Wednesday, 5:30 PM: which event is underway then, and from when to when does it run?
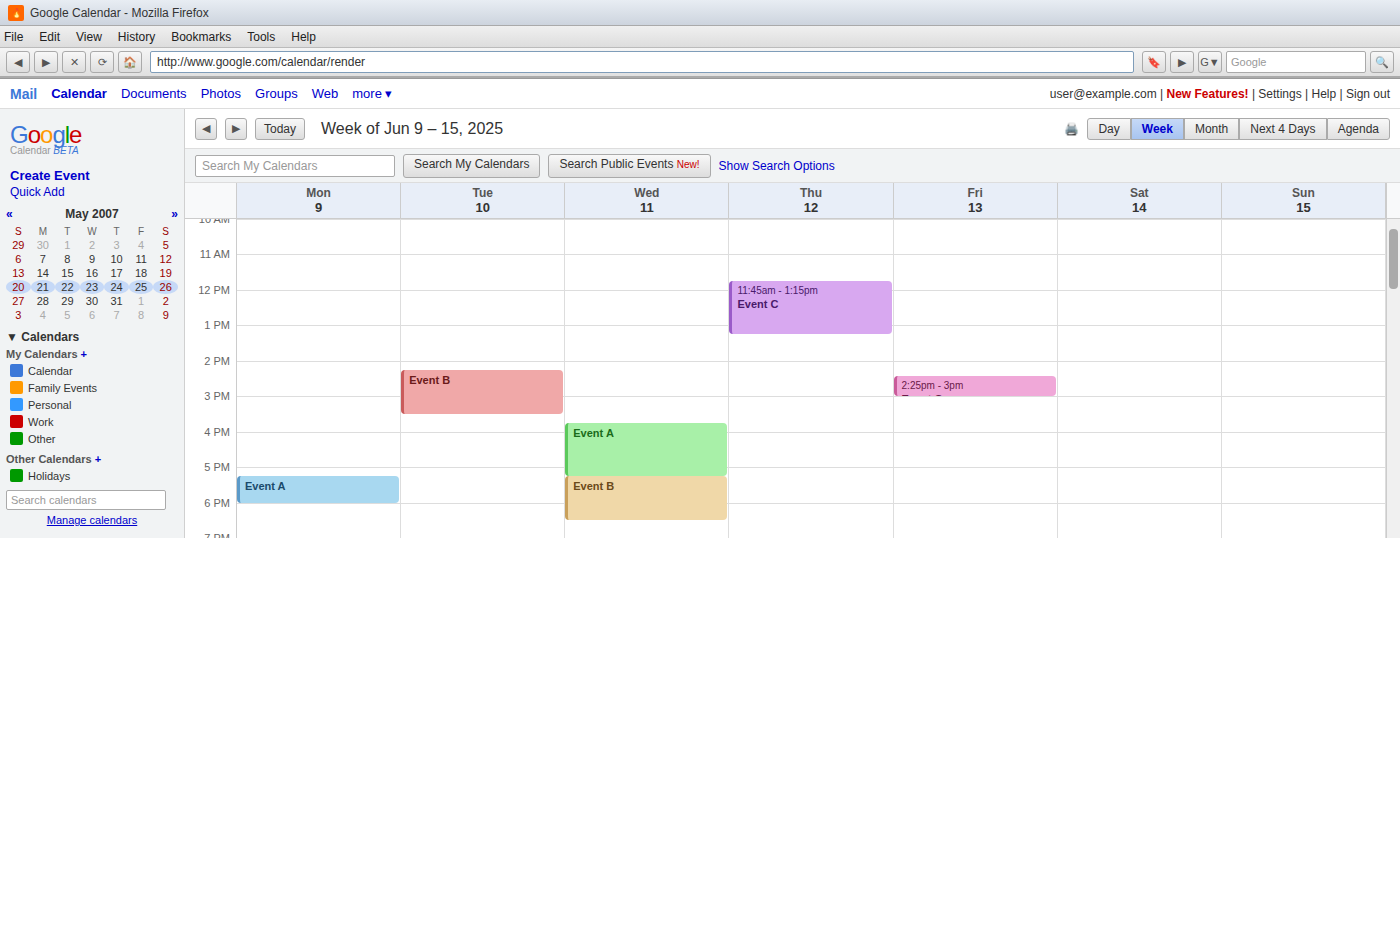
"Event B", 5:15 PM to 6:30 PM